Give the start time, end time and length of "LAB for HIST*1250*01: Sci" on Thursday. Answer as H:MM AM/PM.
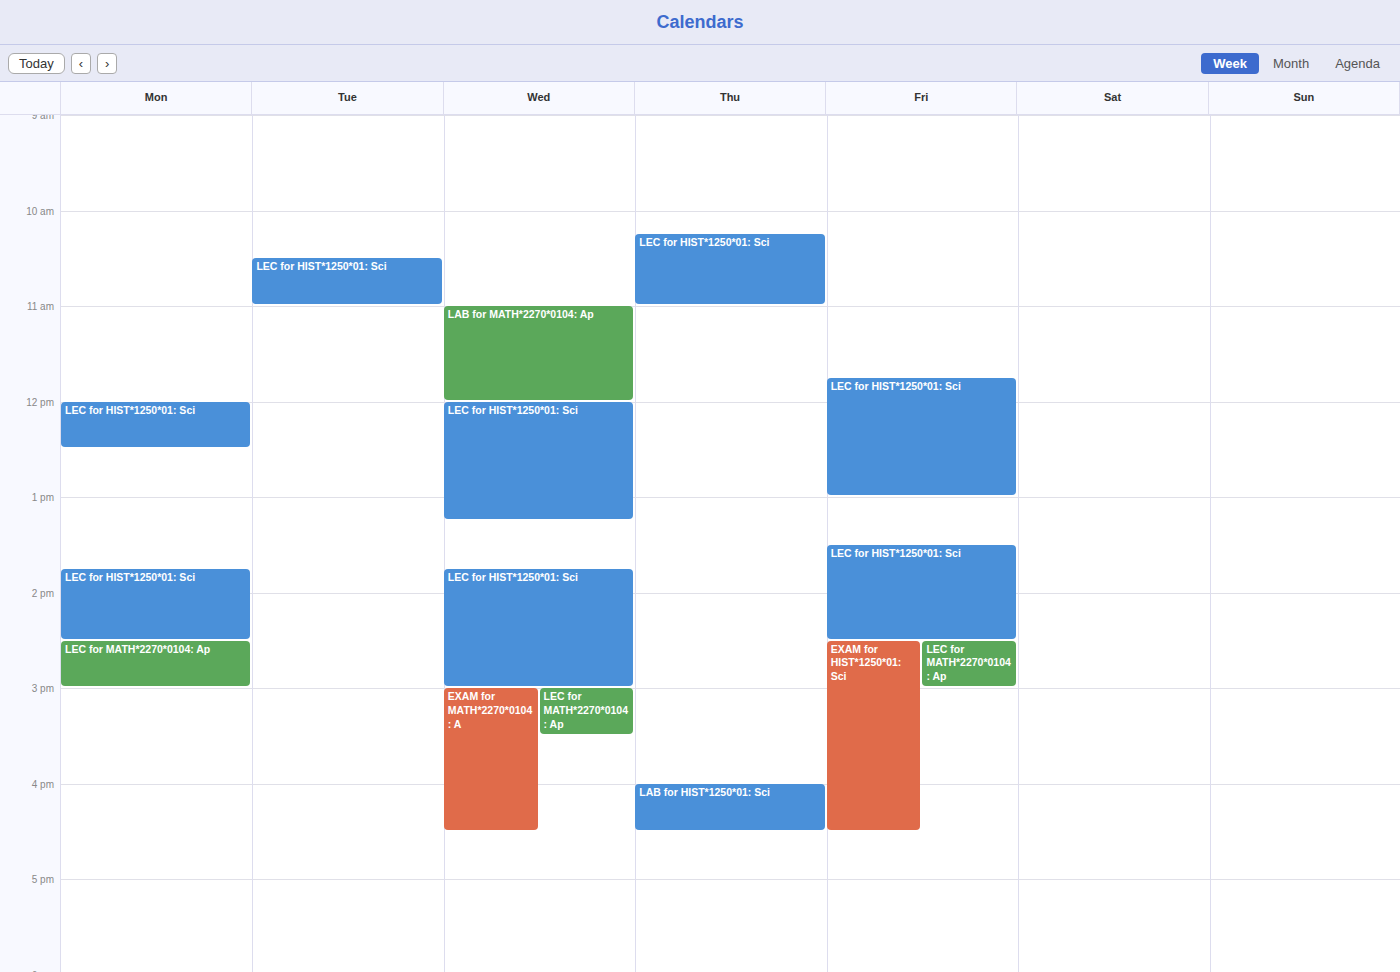
4:00 PM to 4:30 PM, 30 minutes